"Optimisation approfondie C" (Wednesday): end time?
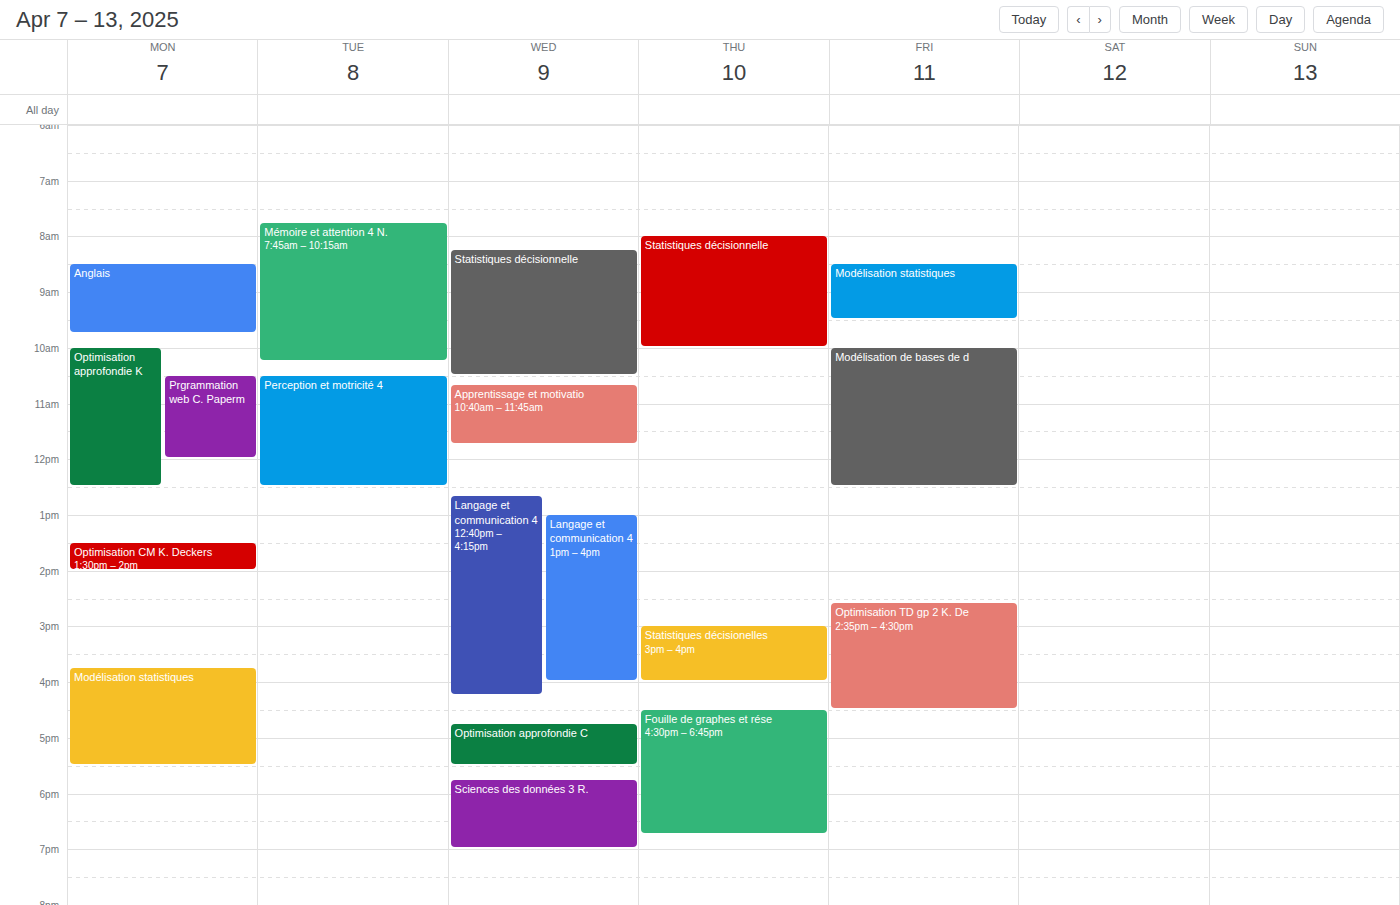
5:30 PM